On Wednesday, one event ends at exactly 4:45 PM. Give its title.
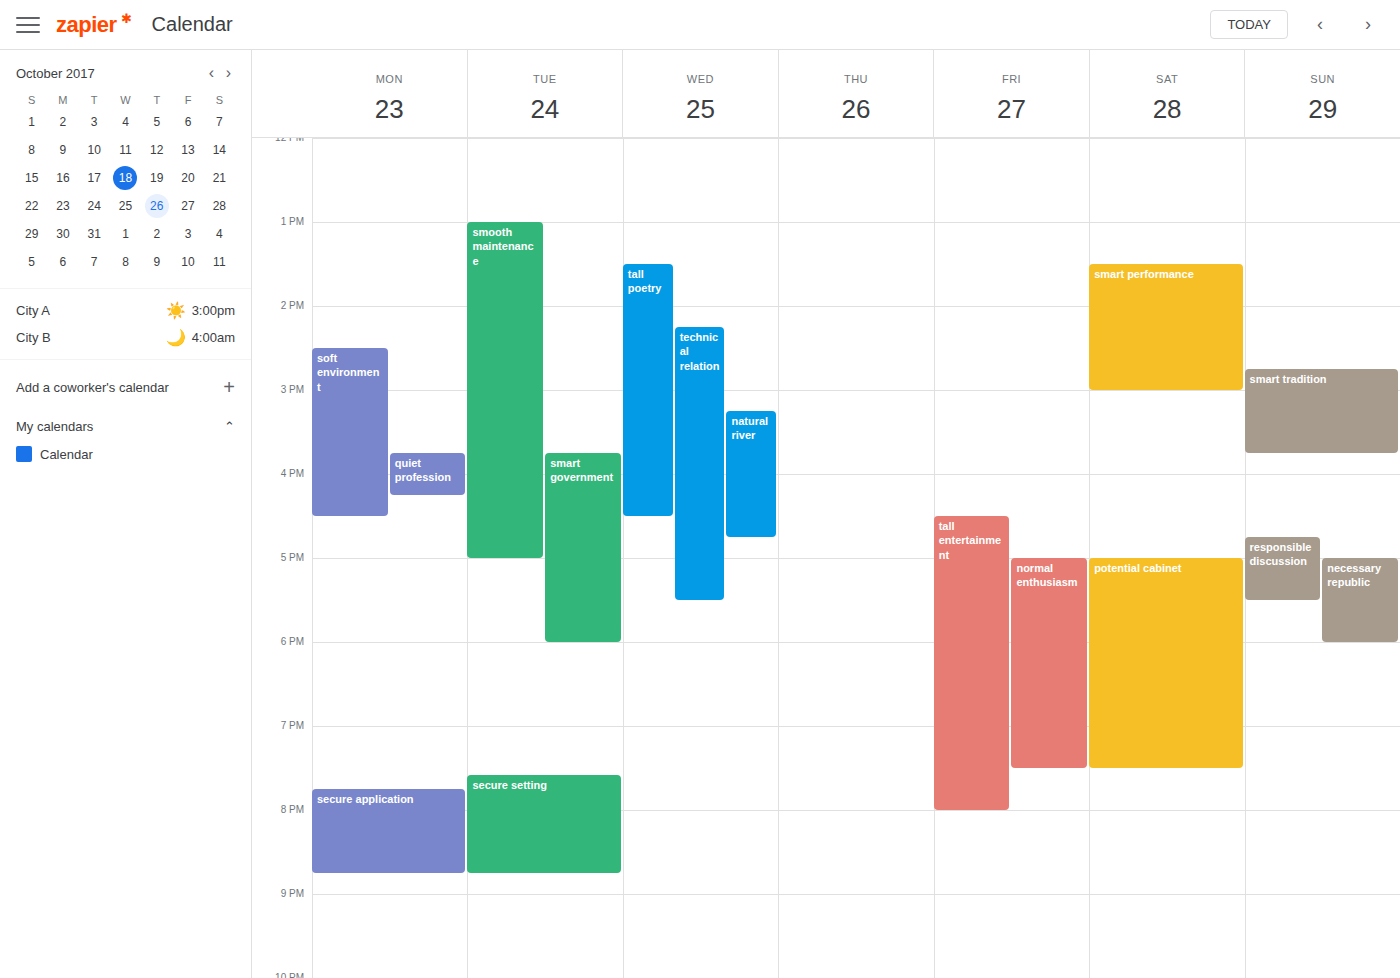
"natural river"